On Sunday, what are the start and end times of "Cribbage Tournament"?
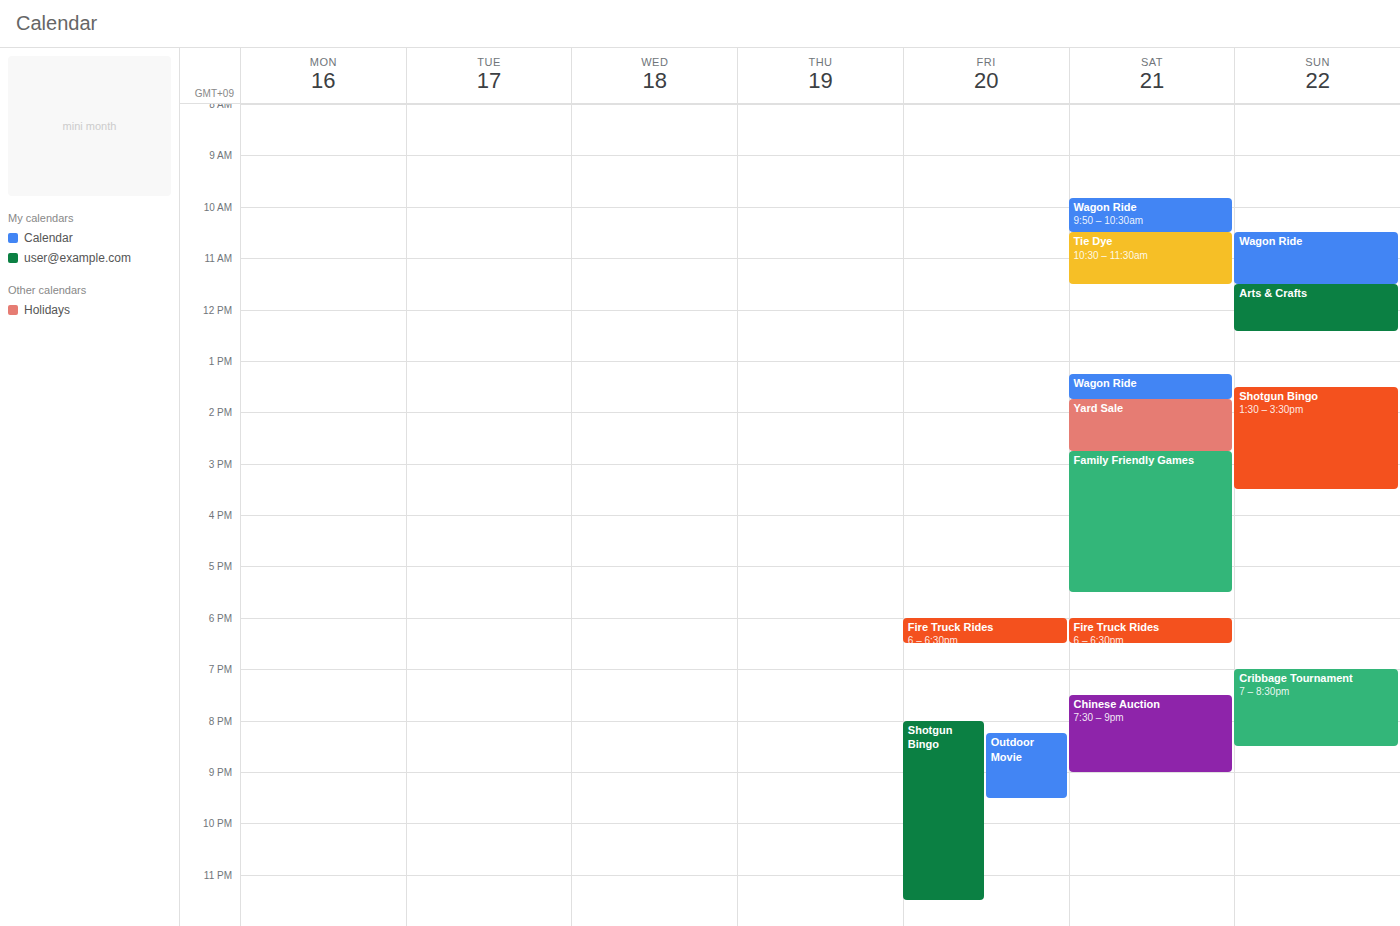
7:00 PM to 8:30 PM